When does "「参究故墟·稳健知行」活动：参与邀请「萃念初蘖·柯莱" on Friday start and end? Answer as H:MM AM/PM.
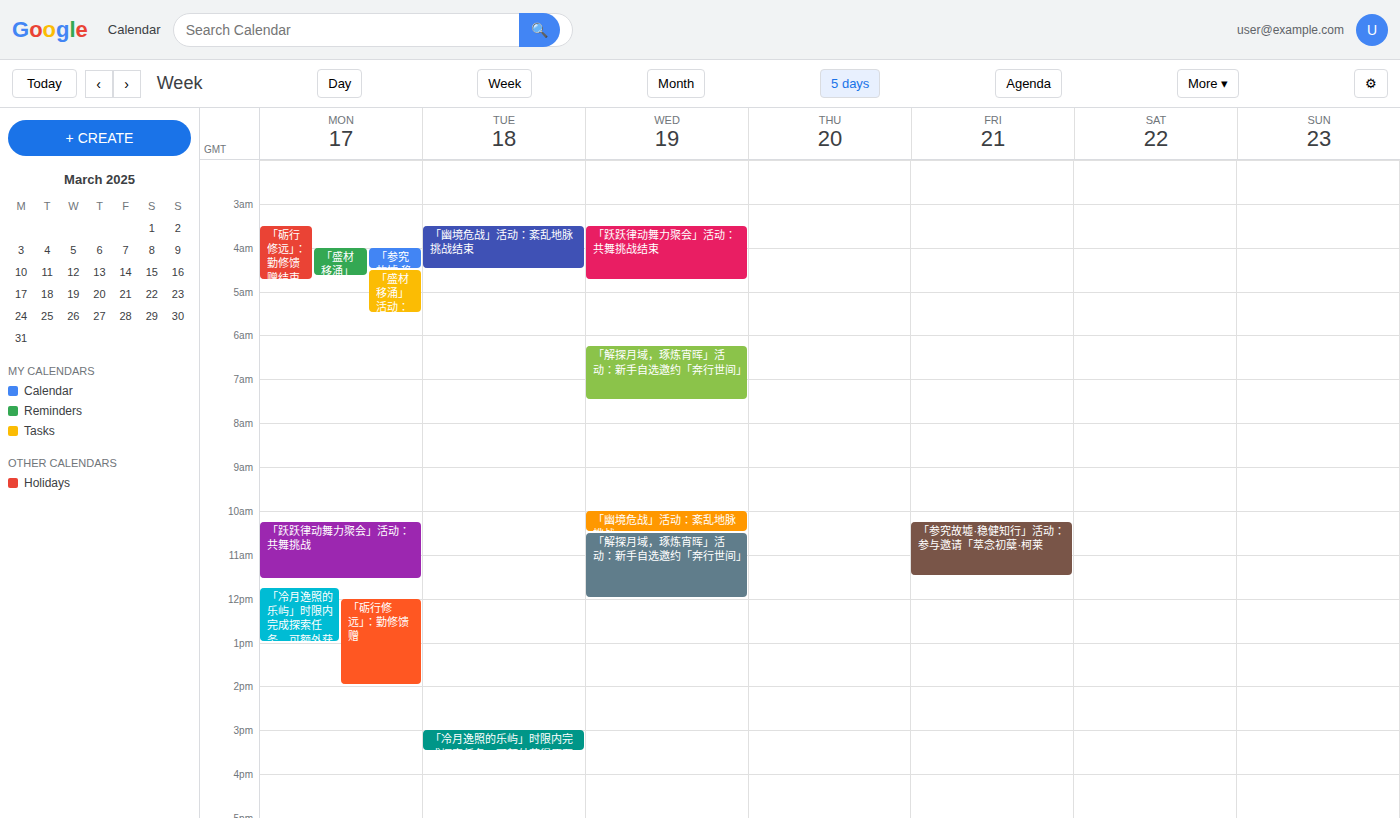
10:15 AM to 11:30 AM